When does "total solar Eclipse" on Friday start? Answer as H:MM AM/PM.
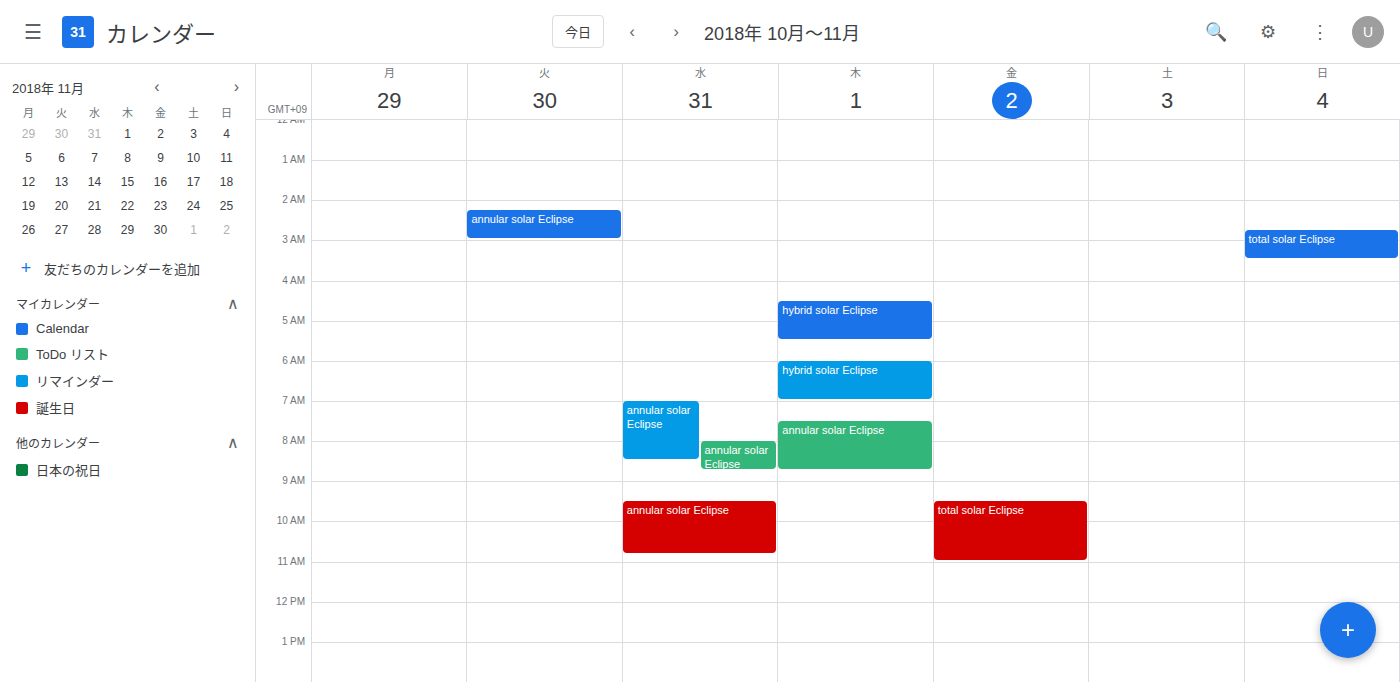
9:30 AM